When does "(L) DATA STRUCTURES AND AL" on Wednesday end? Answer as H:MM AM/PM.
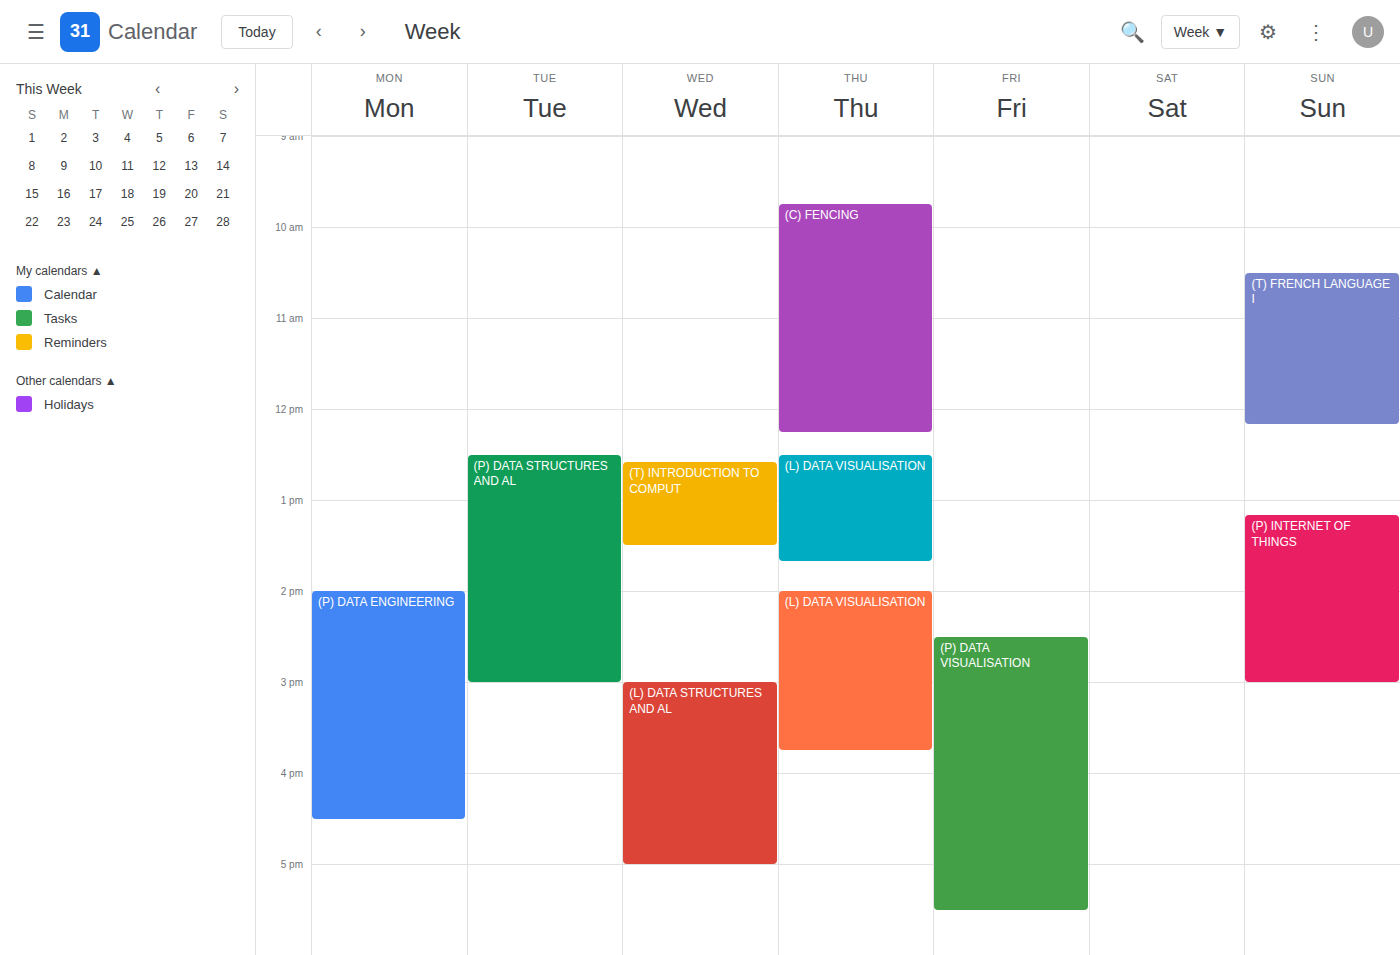
5:00 PM